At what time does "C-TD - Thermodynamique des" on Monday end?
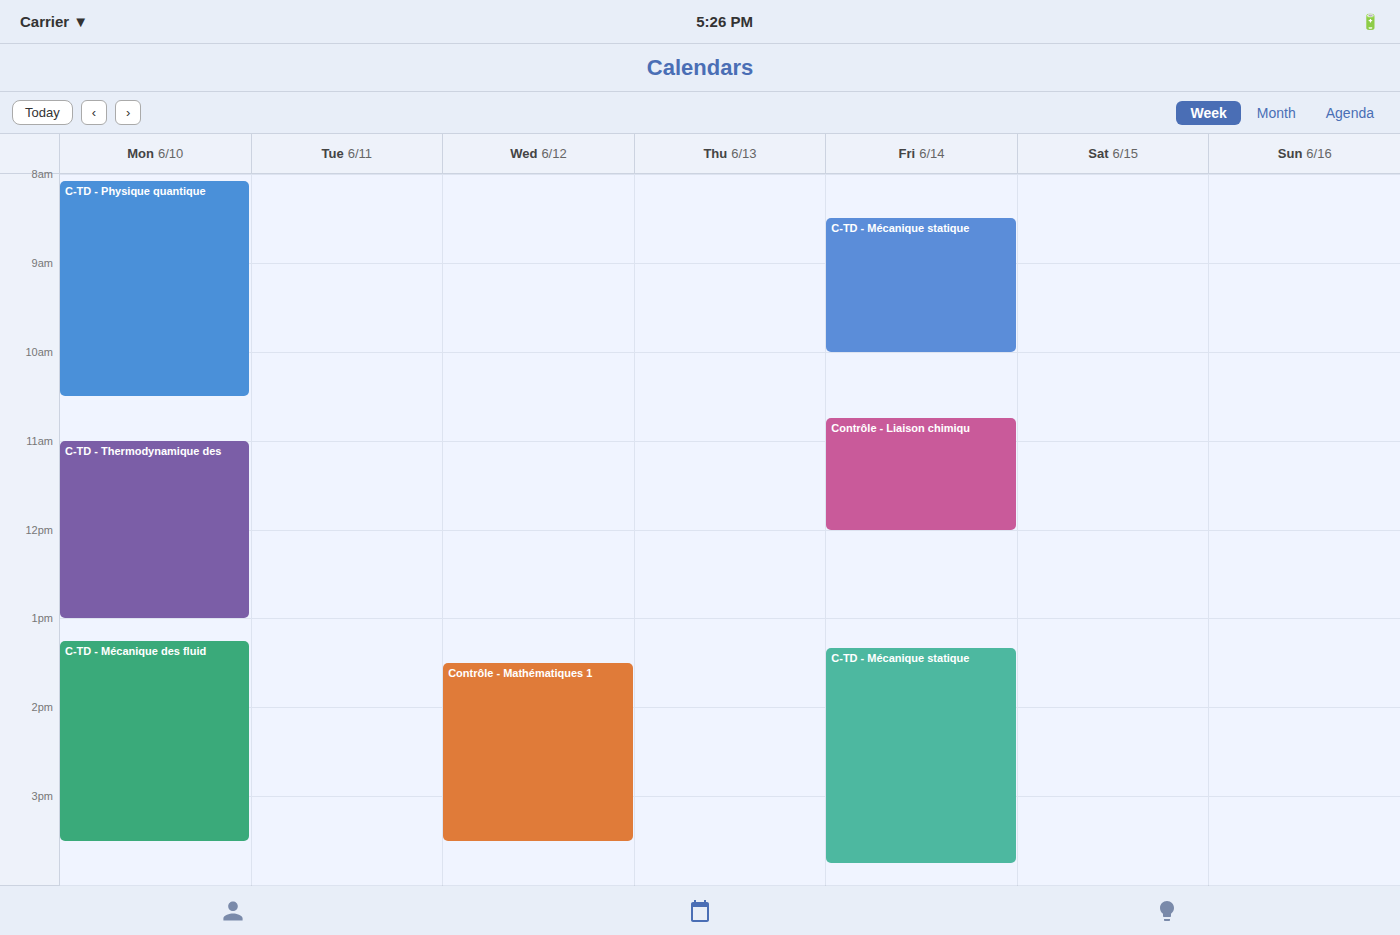
1:00 PM